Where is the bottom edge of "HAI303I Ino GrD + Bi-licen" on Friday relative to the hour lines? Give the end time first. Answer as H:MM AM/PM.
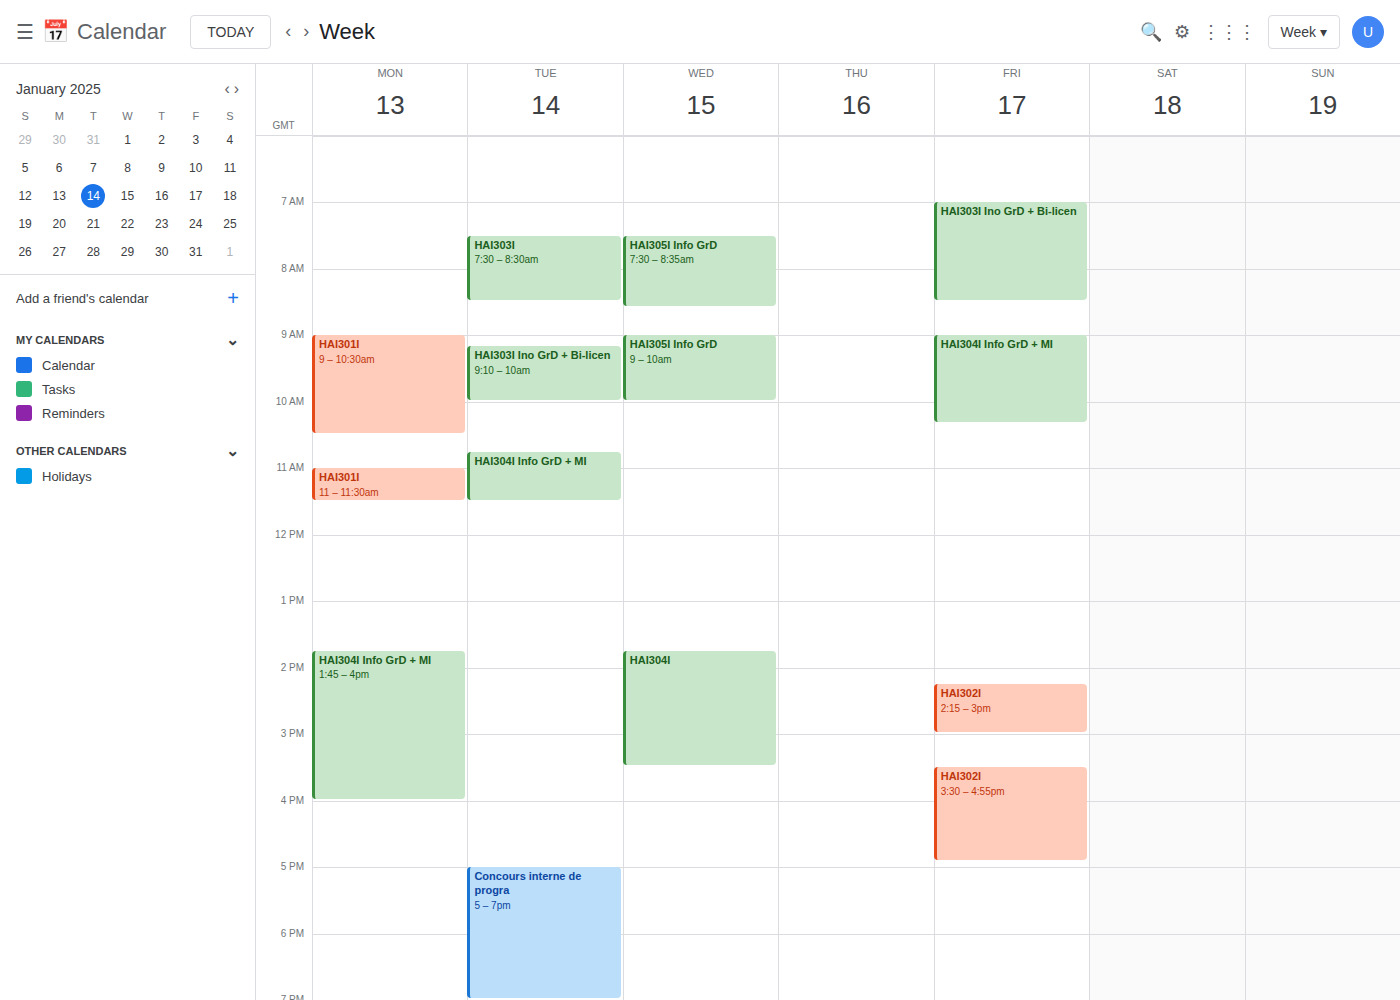
8:30 AM -- halfway between the 8 AM and 9 AM lines.